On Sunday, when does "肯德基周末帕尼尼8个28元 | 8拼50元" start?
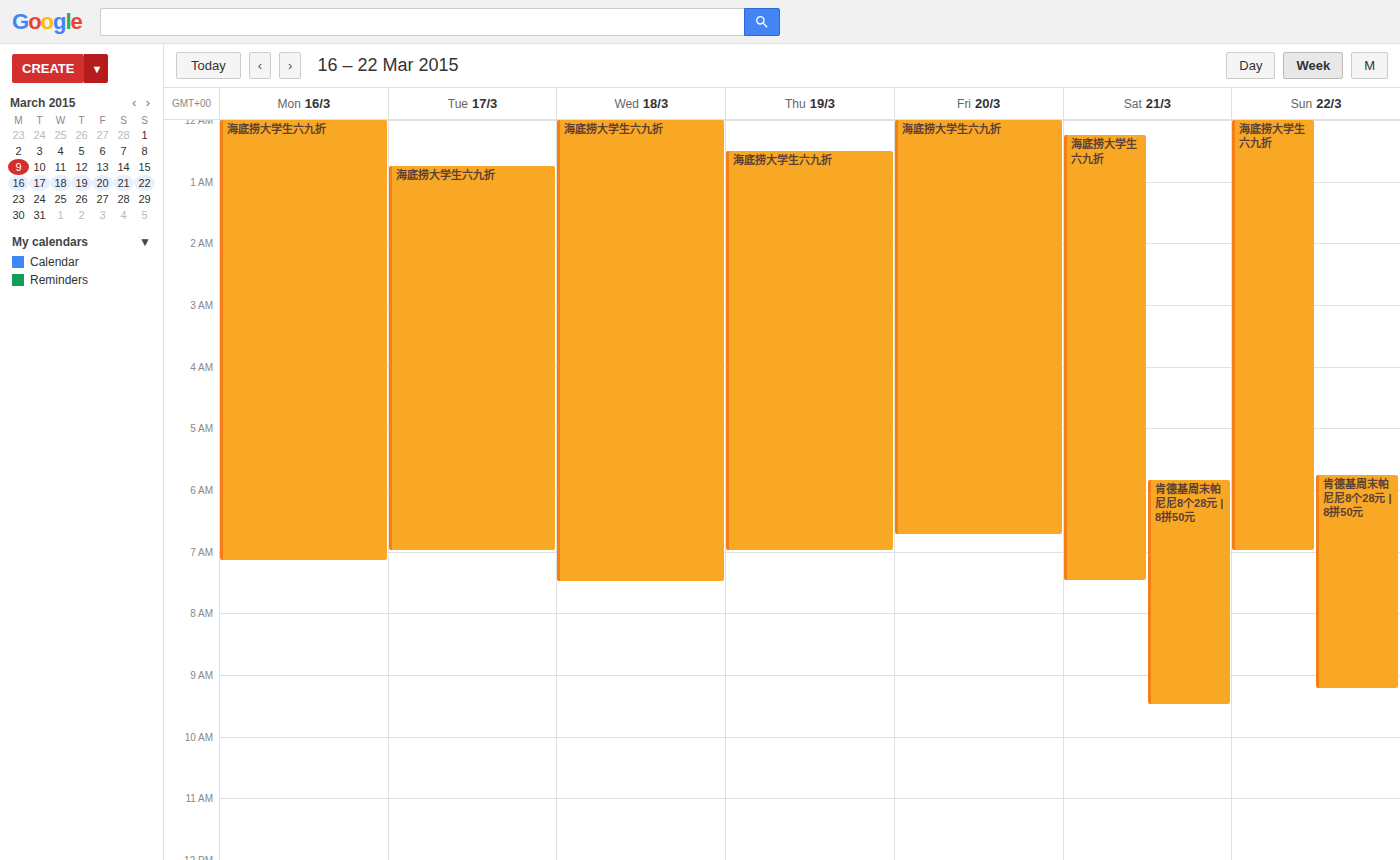
5:45 AM